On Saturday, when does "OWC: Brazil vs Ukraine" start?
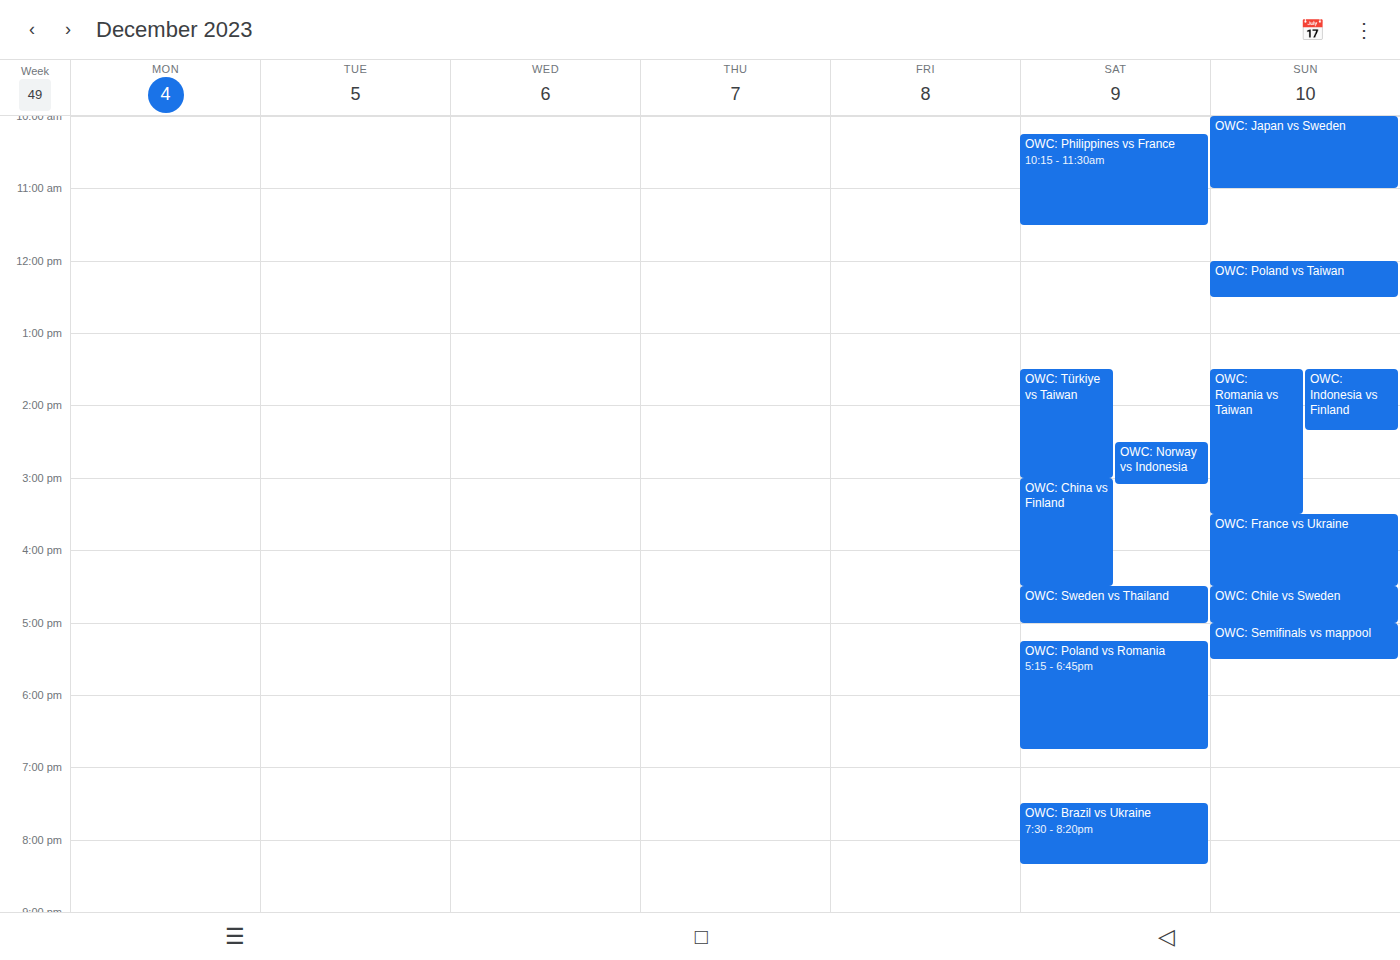
19:30